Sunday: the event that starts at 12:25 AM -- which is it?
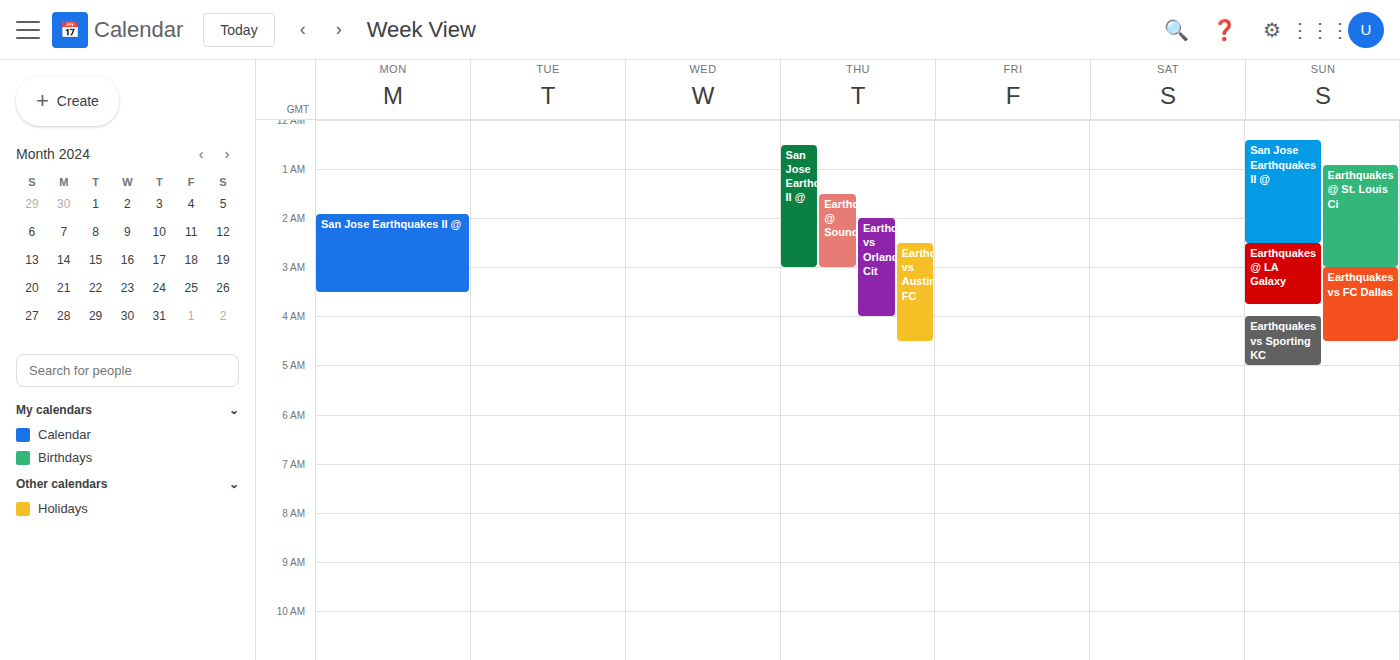
"San Jose Earthquakes II @"